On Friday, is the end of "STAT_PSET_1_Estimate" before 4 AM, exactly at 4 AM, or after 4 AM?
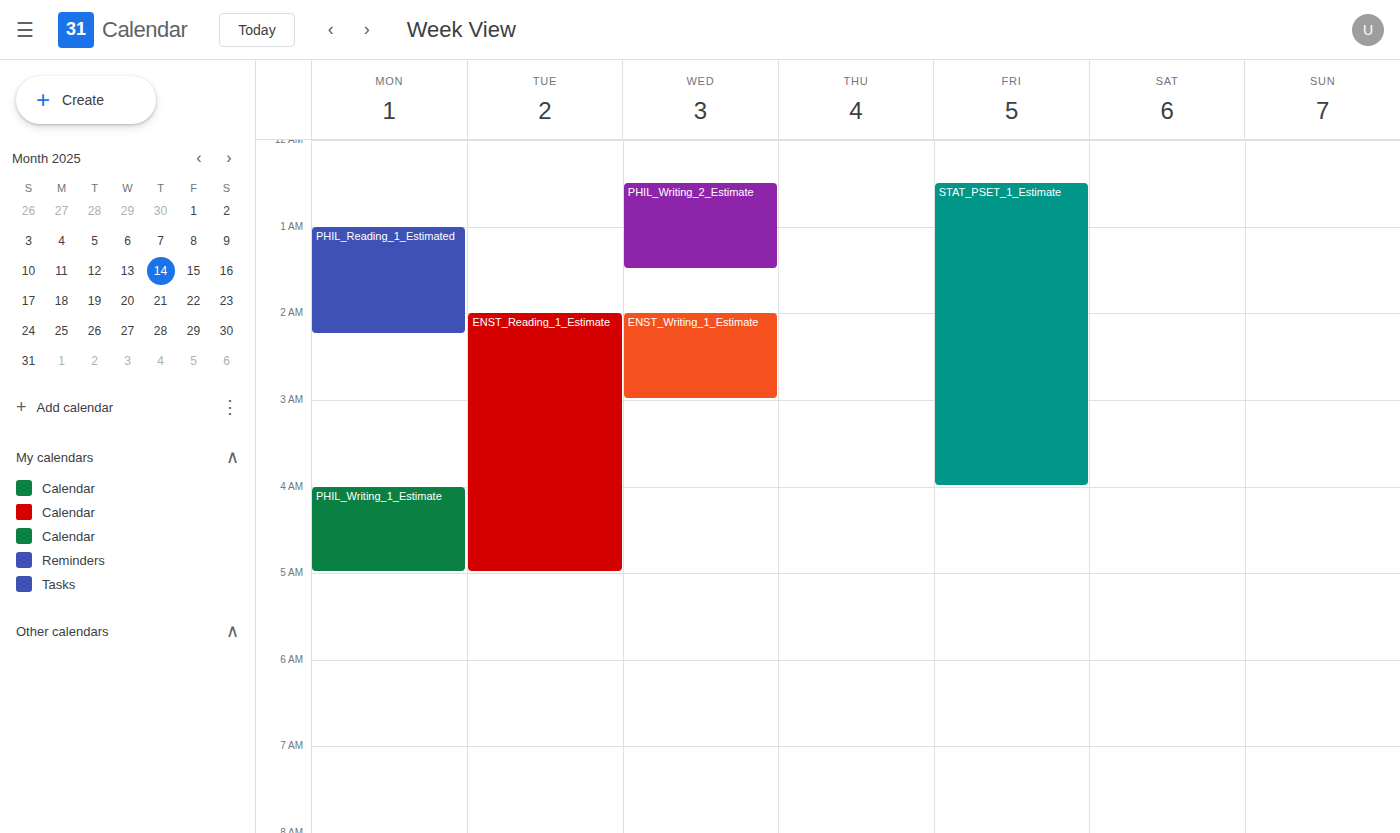
4:00 AM -- exactly at 4 AM, on the 4 AM line.